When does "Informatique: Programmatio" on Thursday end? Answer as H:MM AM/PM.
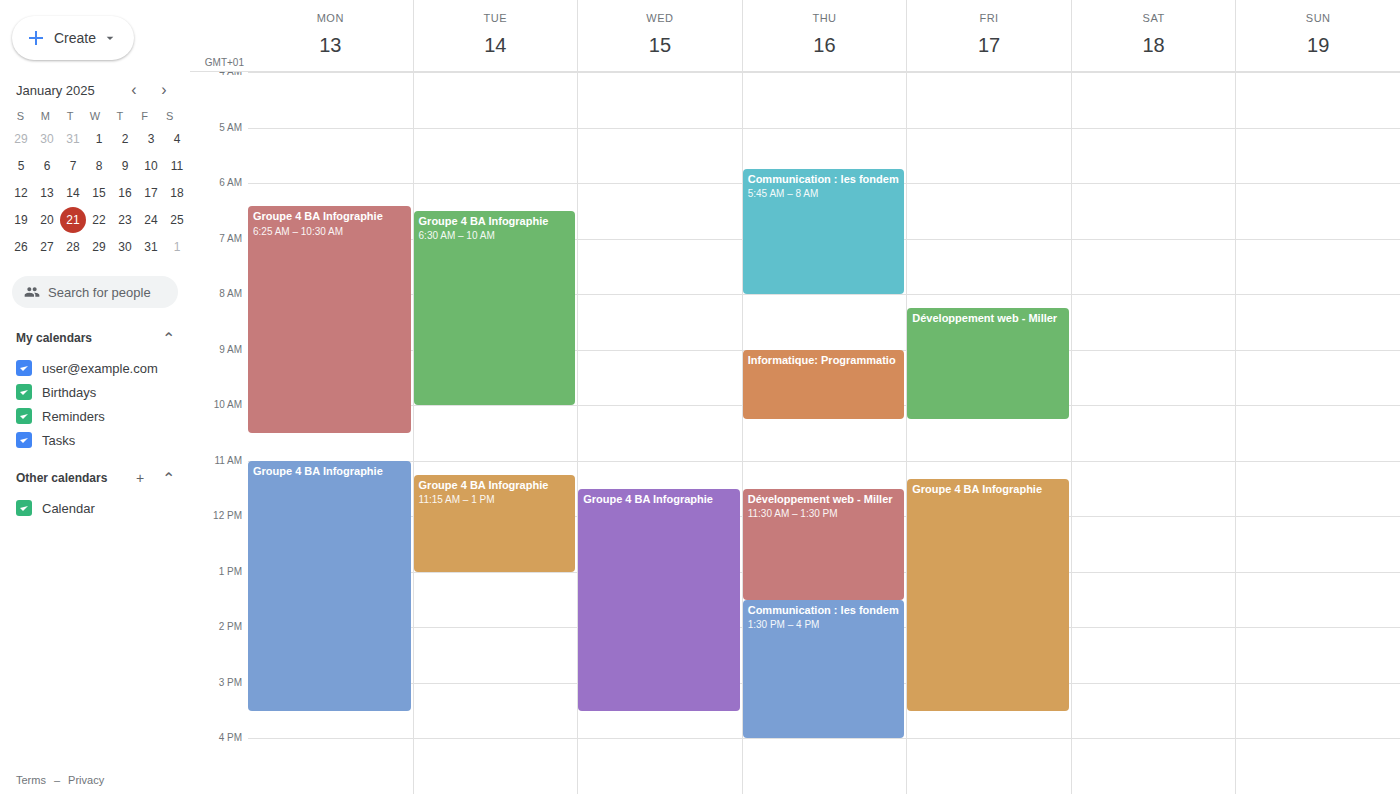
10:15 AM